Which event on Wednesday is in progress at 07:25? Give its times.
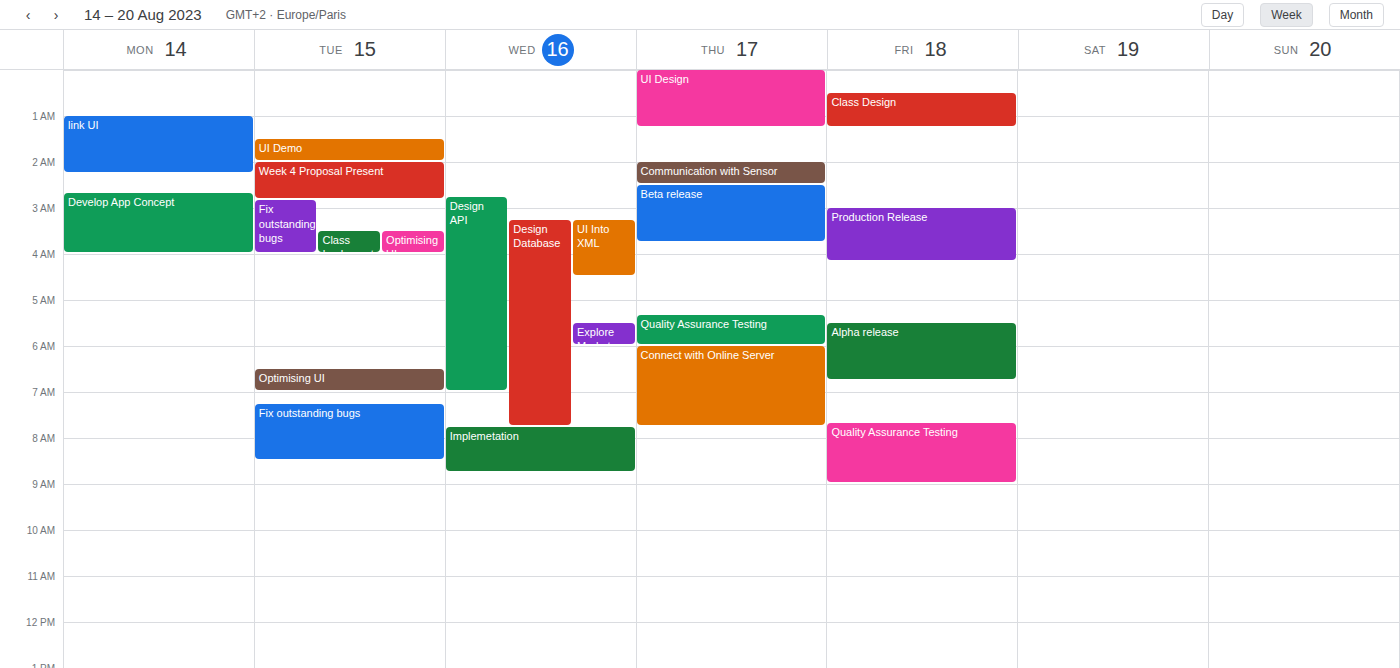
"Design Database", 03:15 to 07:45